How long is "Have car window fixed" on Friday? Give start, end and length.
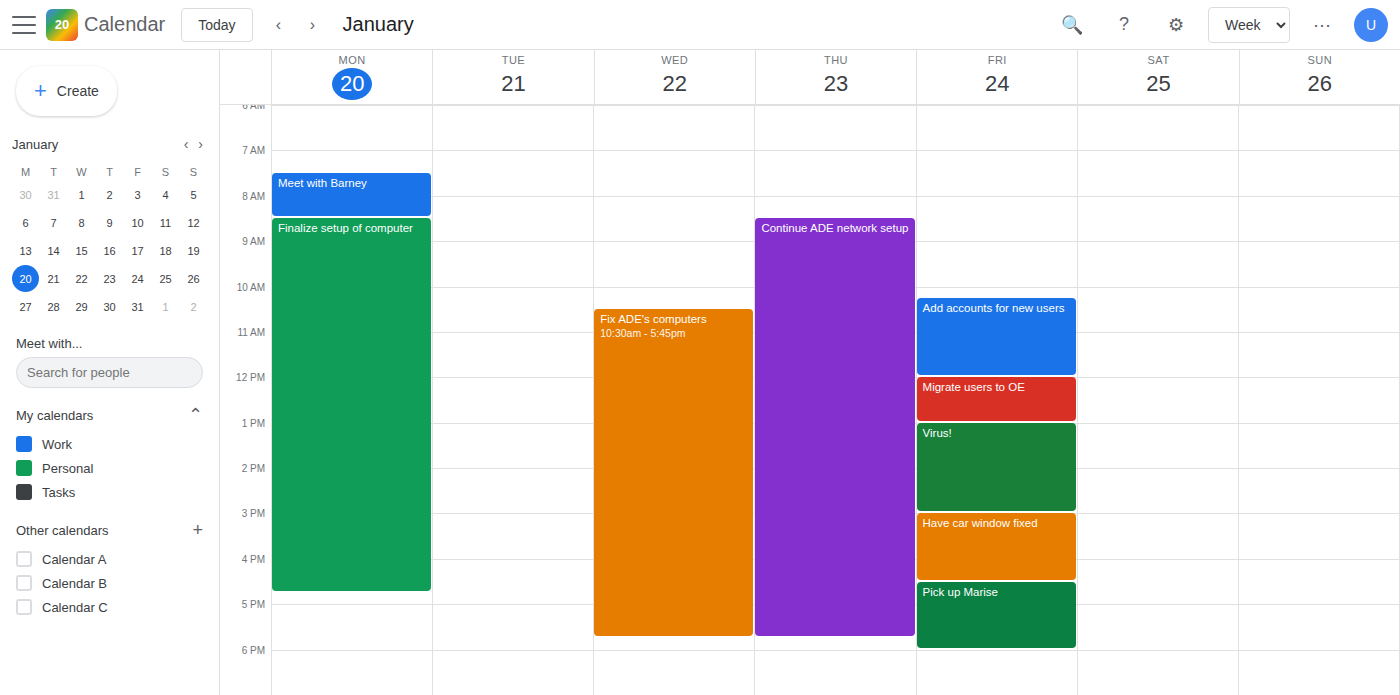
3:00 PM to 4:30 PM, 1 hour 30 minutes